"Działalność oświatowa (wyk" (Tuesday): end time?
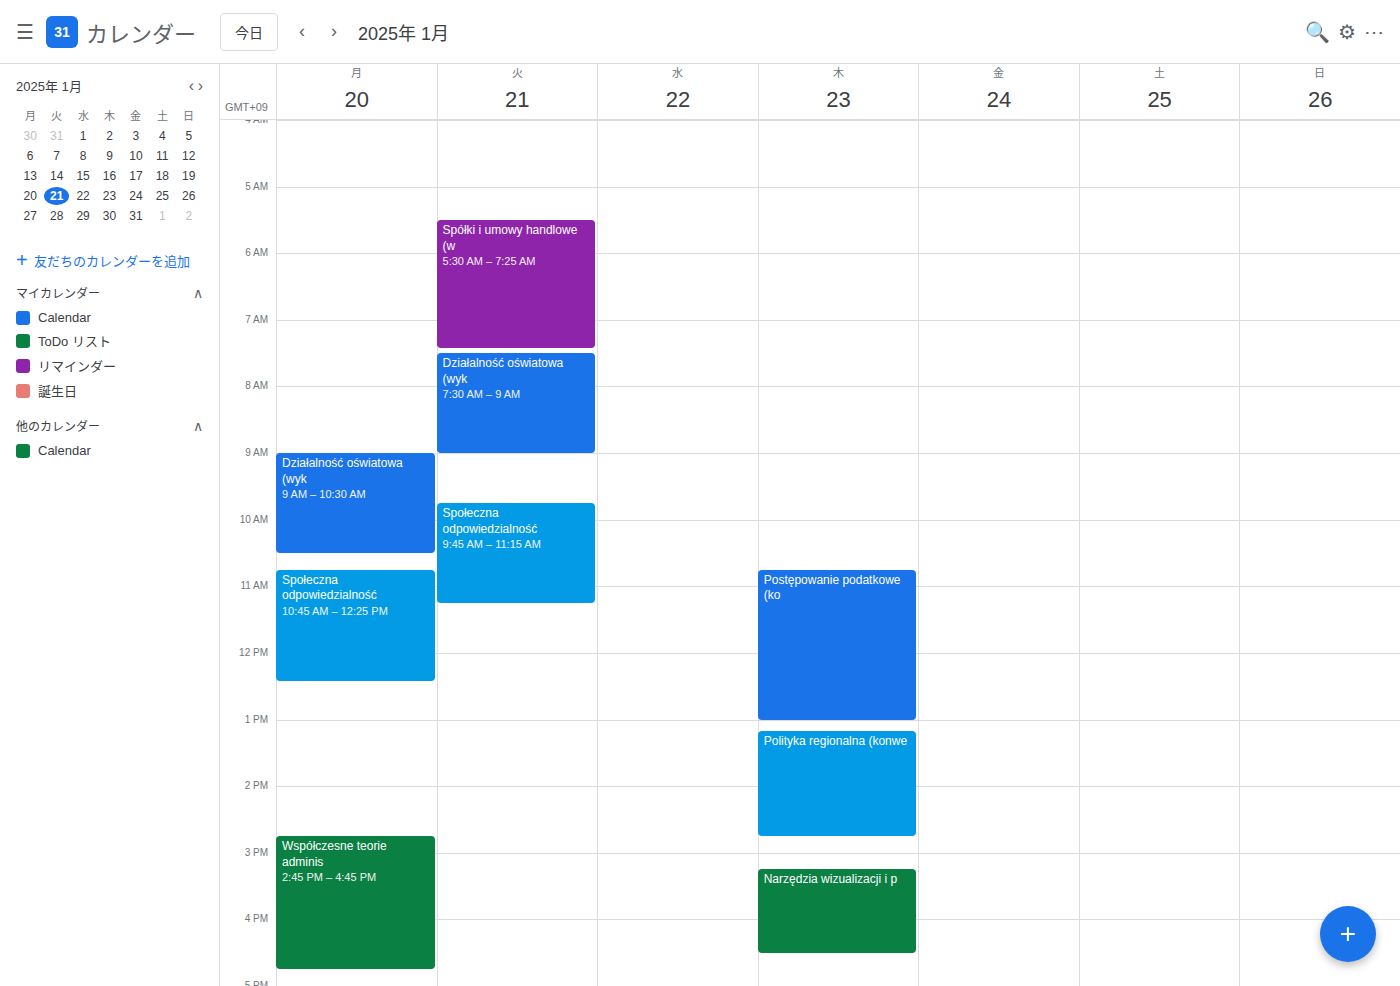
9:00 AM